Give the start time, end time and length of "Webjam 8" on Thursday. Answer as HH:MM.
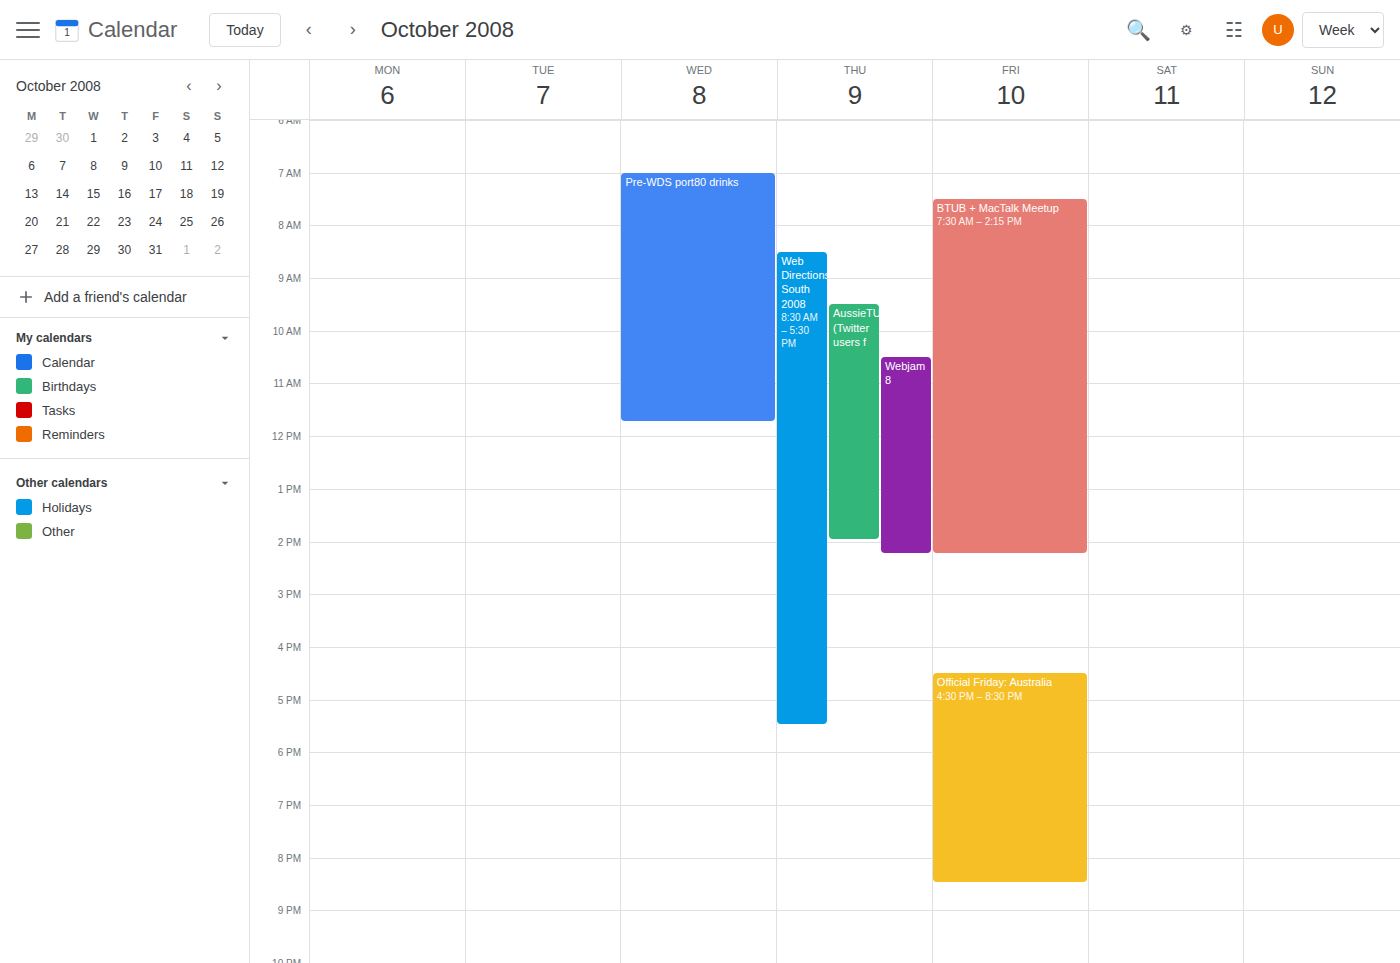
10:30 to 14:15, 3 hours 45 minutes